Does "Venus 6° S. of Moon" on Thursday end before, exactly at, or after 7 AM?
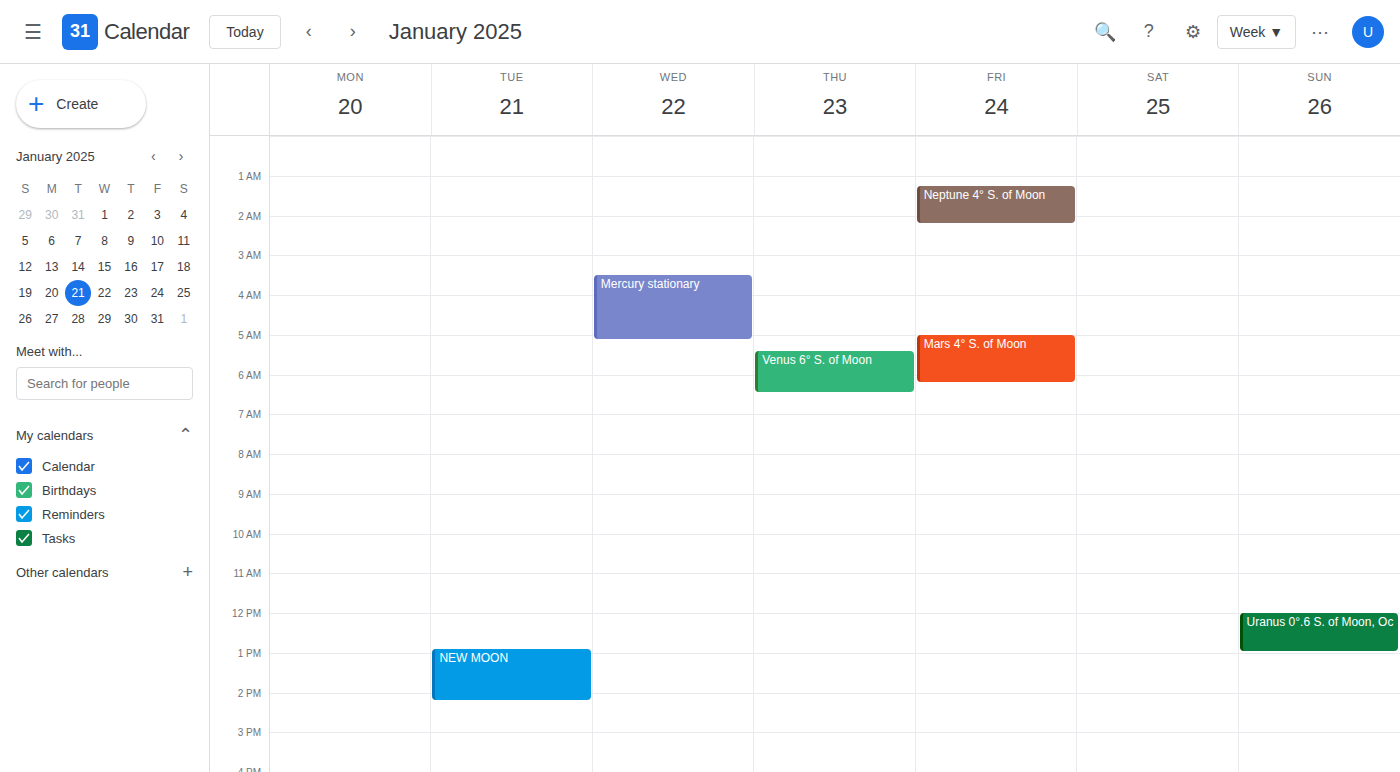
6:30 AM -- before 7 AM, 30 minutes above the 7 AM line.